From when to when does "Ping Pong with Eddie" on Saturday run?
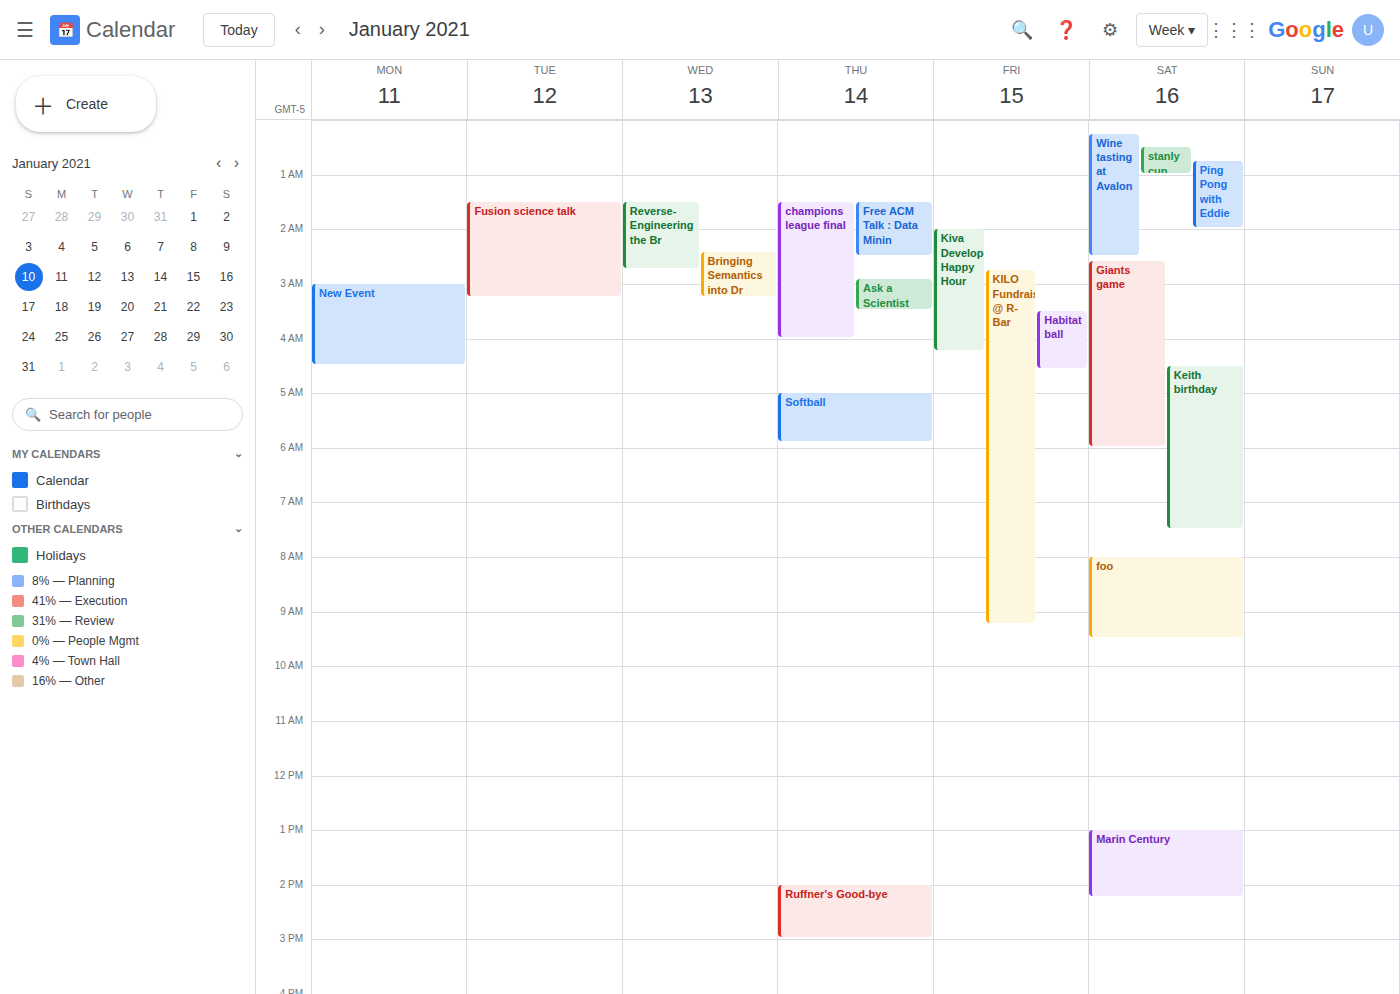
12:45 AM to 2:00 AM